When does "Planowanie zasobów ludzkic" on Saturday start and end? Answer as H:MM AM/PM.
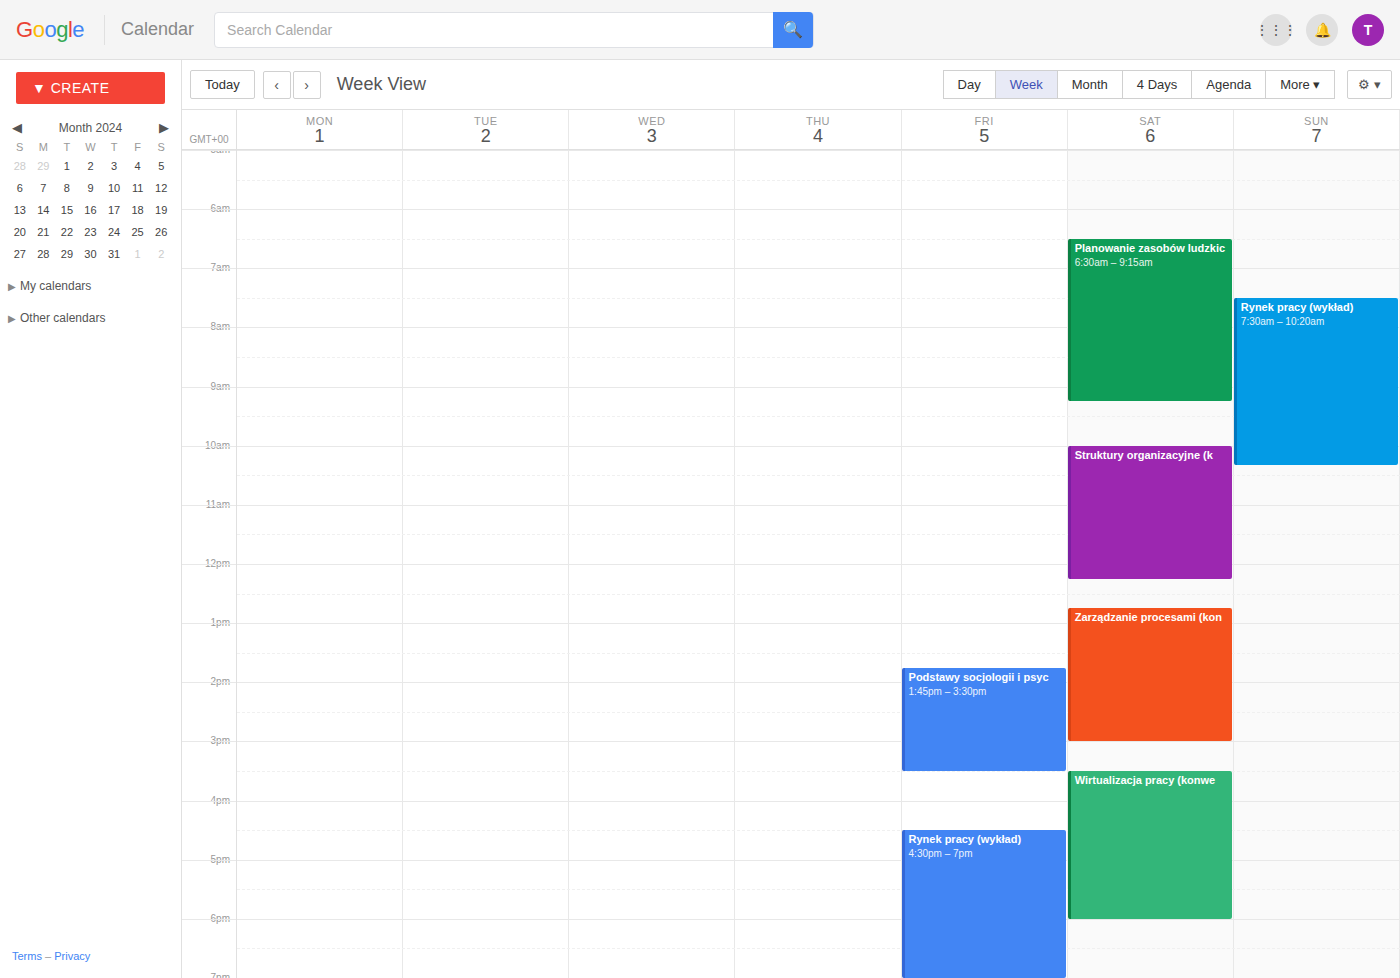
6:30 AM to 9:15 AM